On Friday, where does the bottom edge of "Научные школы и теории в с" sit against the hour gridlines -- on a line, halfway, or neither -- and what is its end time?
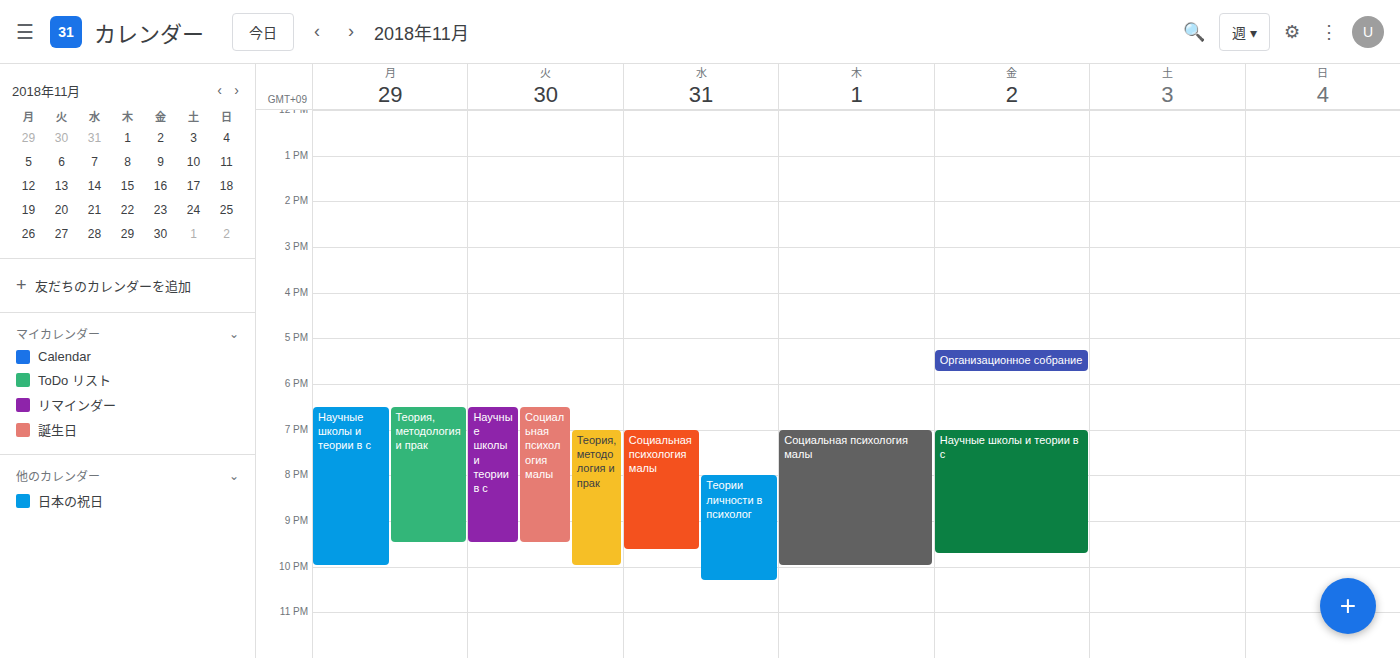
9:45 PM -- neither: three quarters of the way from the 9 PM line to the 10 PM line.